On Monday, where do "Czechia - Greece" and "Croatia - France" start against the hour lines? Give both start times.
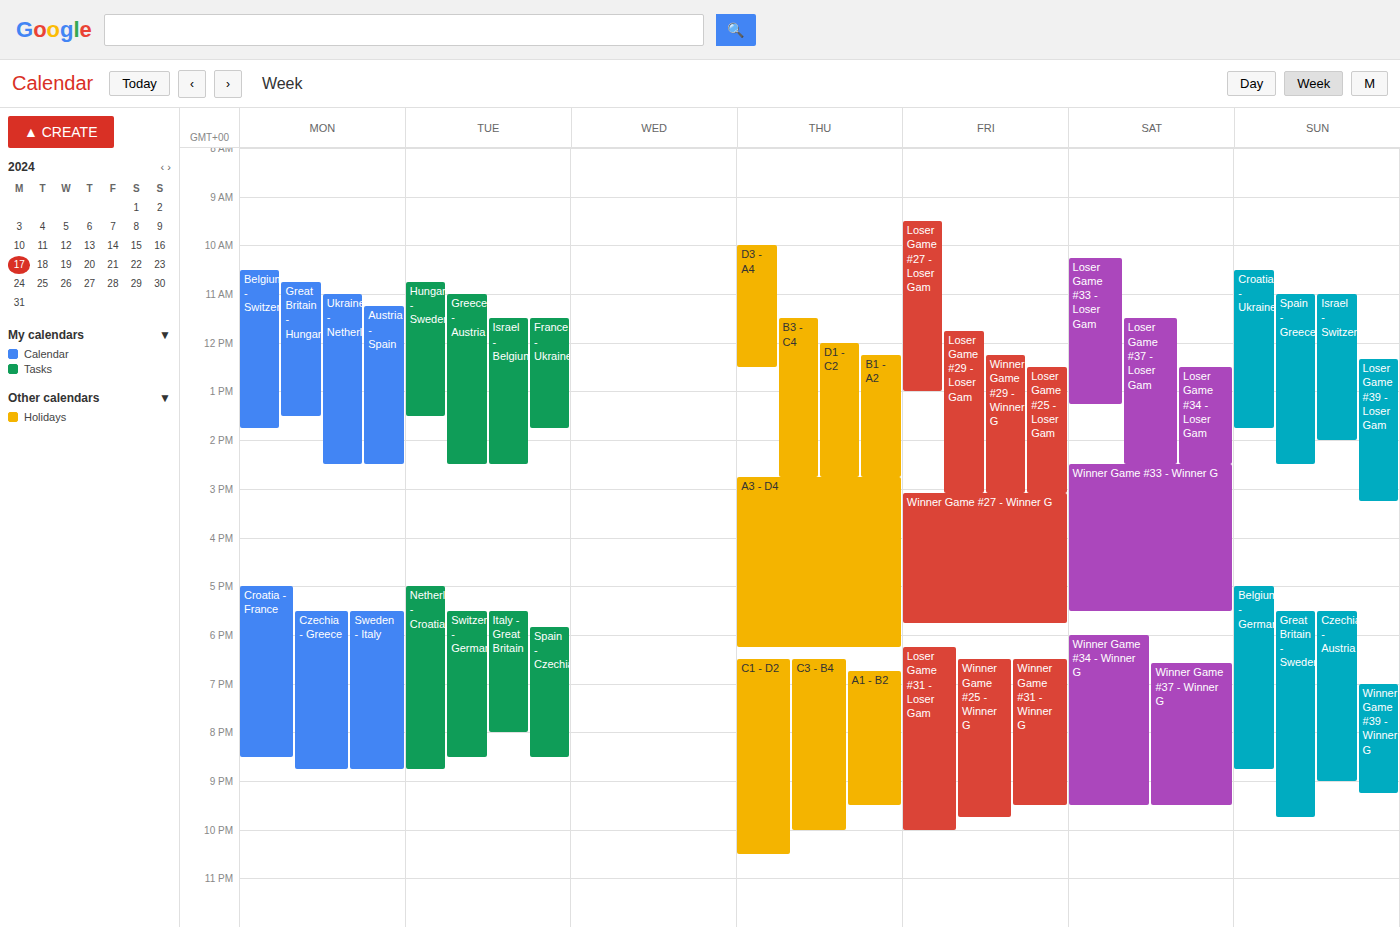
"Czechia - Greece": 5:30 PM, halfway between the 5 PM and 6 PM lines. "Croatia - France": 5:00 PM, exactly on the 5 PM line.